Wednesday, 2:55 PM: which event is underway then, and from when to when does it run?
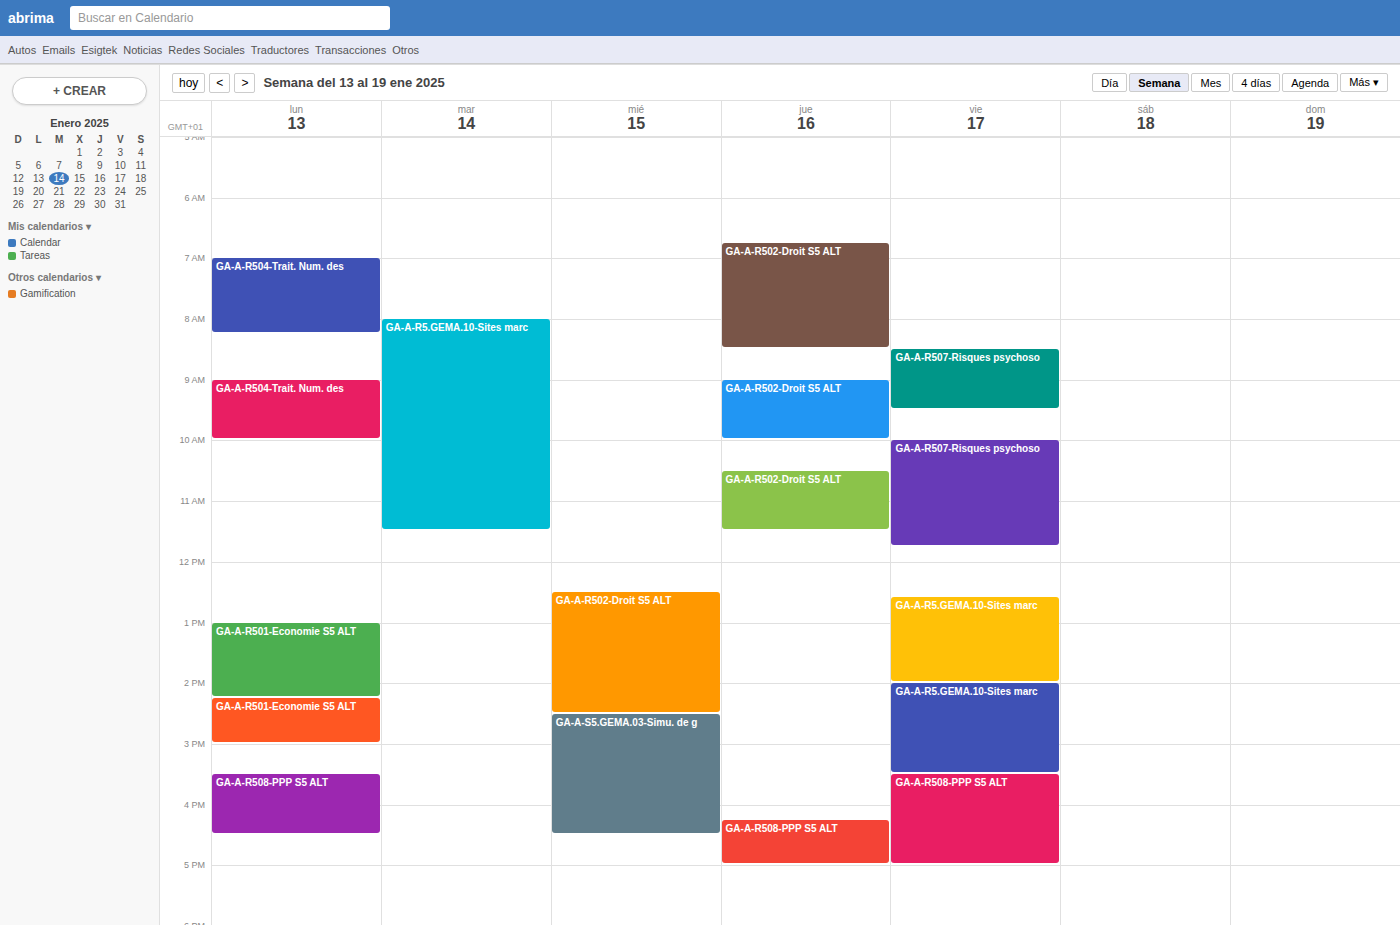
"GA-A-S5.GEMA.03-Simu. de g", 2:30 PM to 4:30 PM